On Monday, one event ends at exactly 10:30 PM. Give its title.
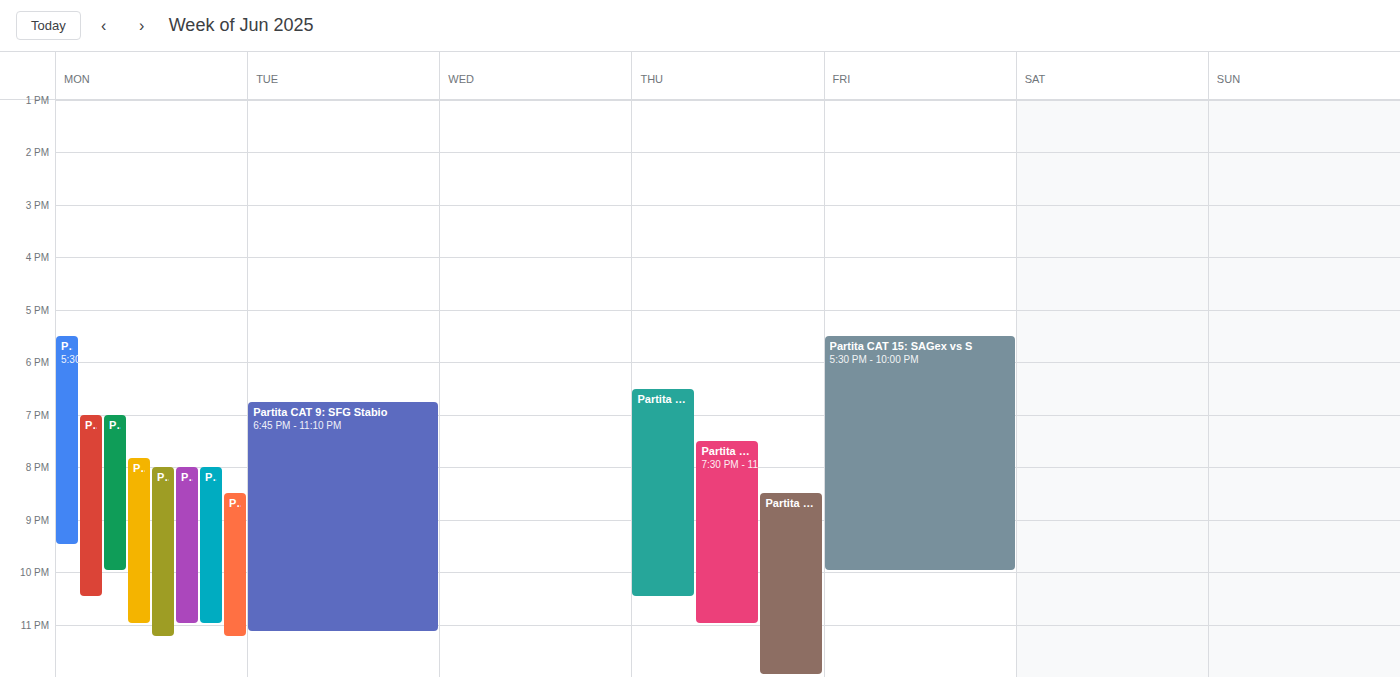
"Partita CAT 3: SFG Manno E"